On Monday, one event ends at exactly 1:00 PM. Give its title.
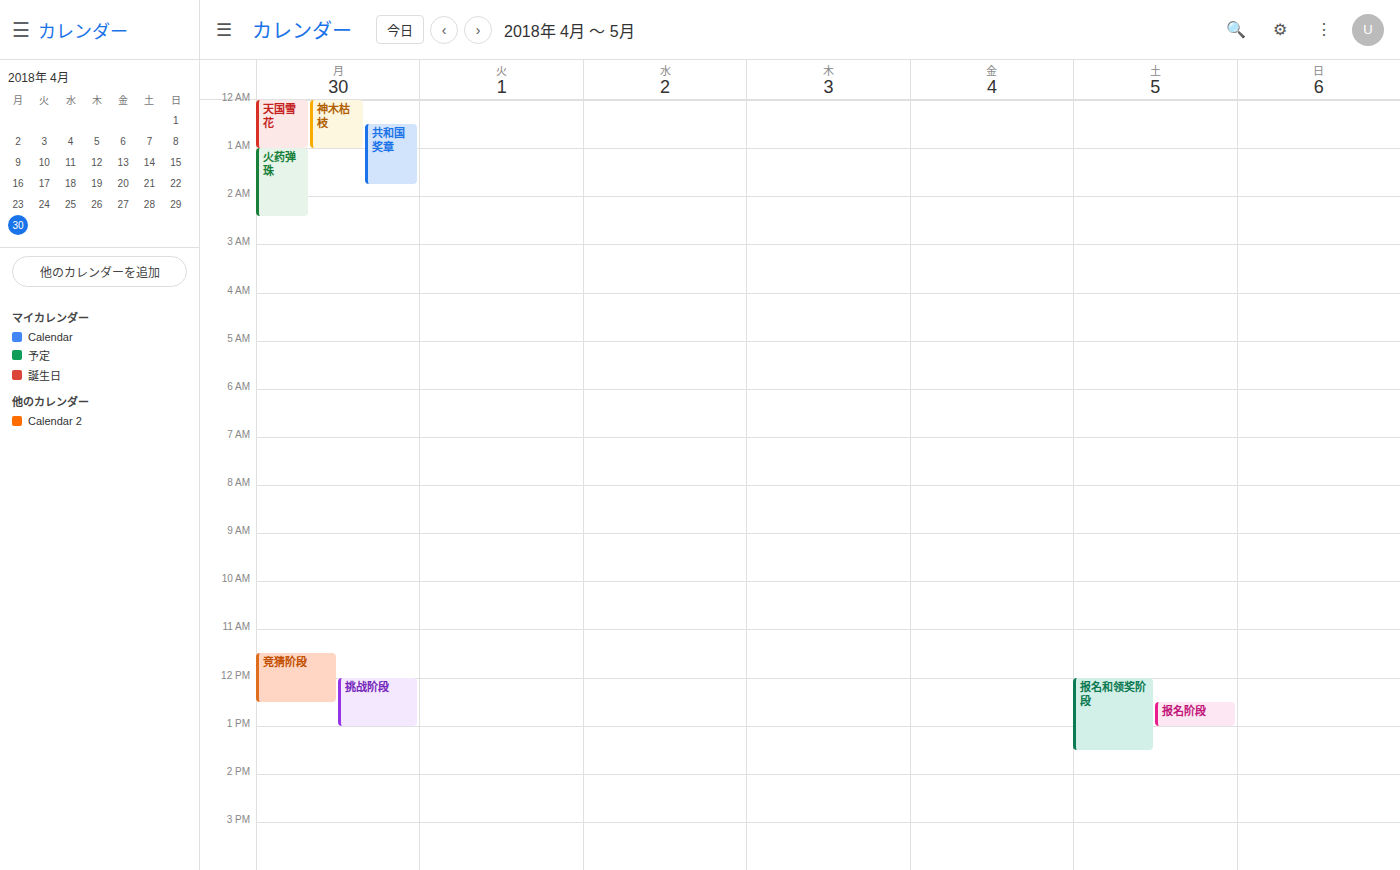
"挑战阶段"